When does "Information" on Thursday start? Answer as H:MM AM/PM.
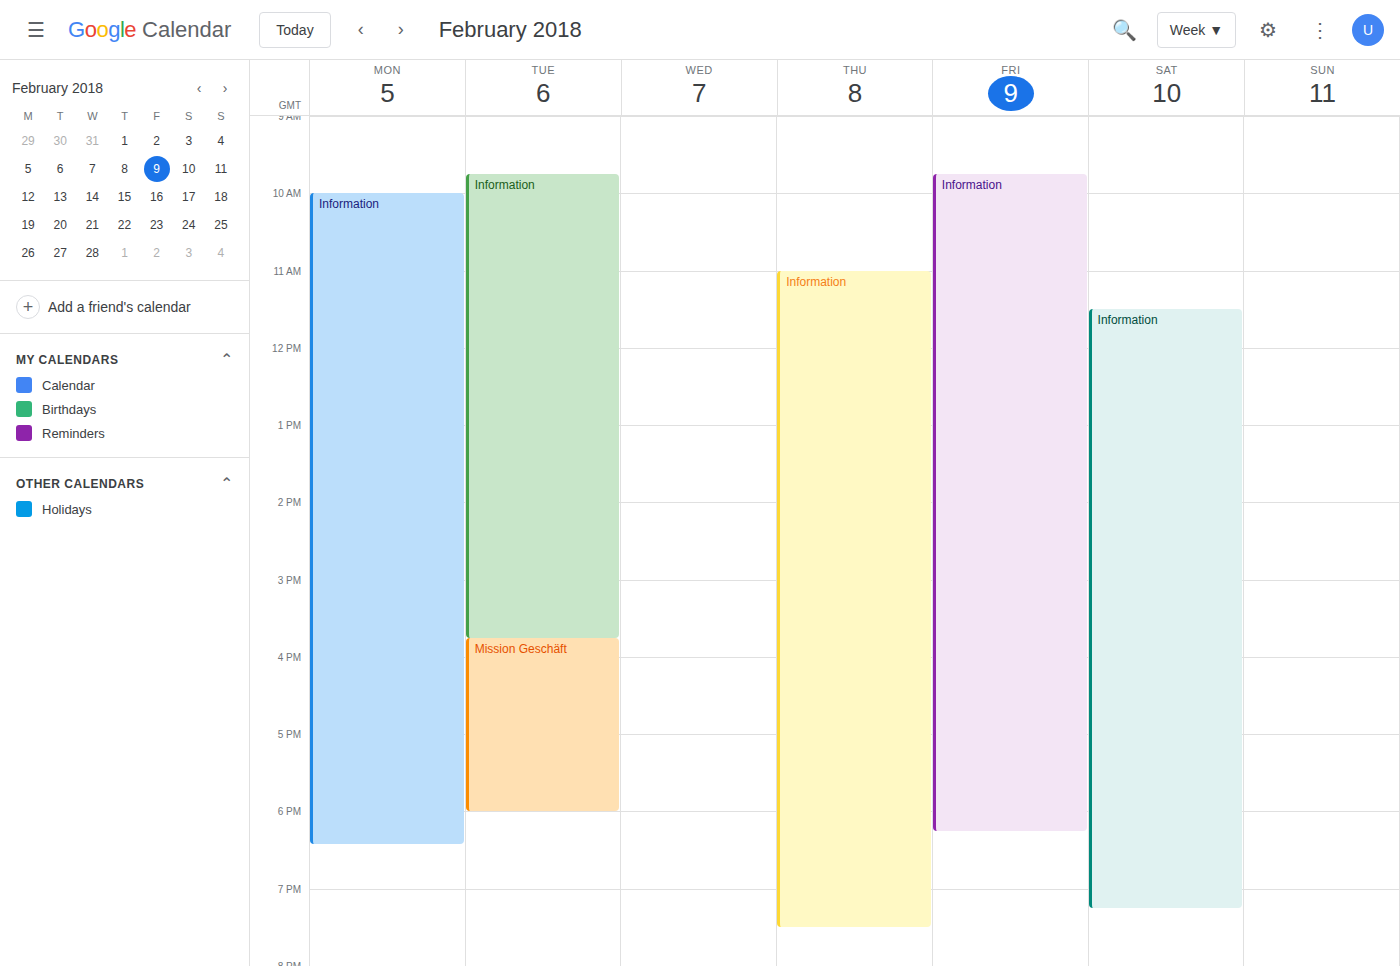
11:00 AM